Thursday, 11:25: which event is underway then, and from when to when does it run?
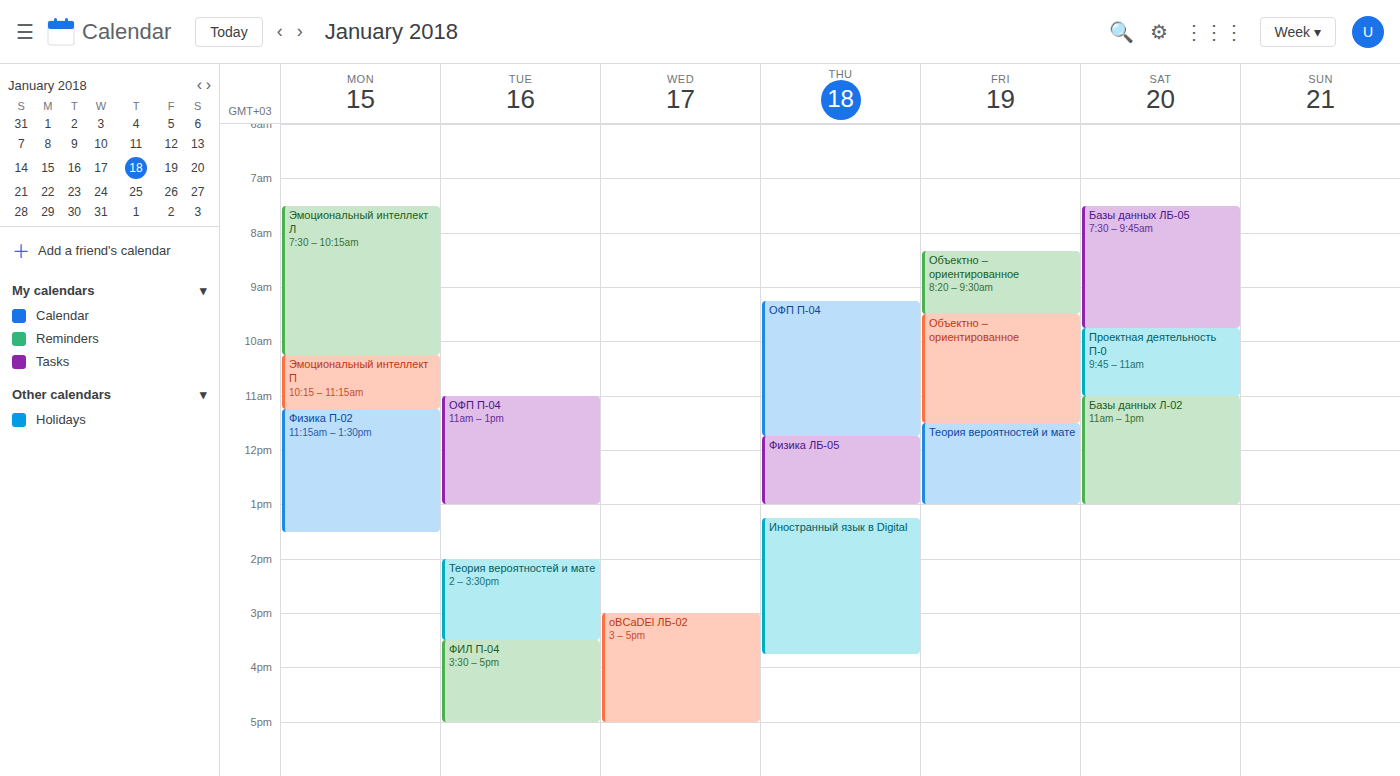
"ОФП П-04", 09:15 to 11:45